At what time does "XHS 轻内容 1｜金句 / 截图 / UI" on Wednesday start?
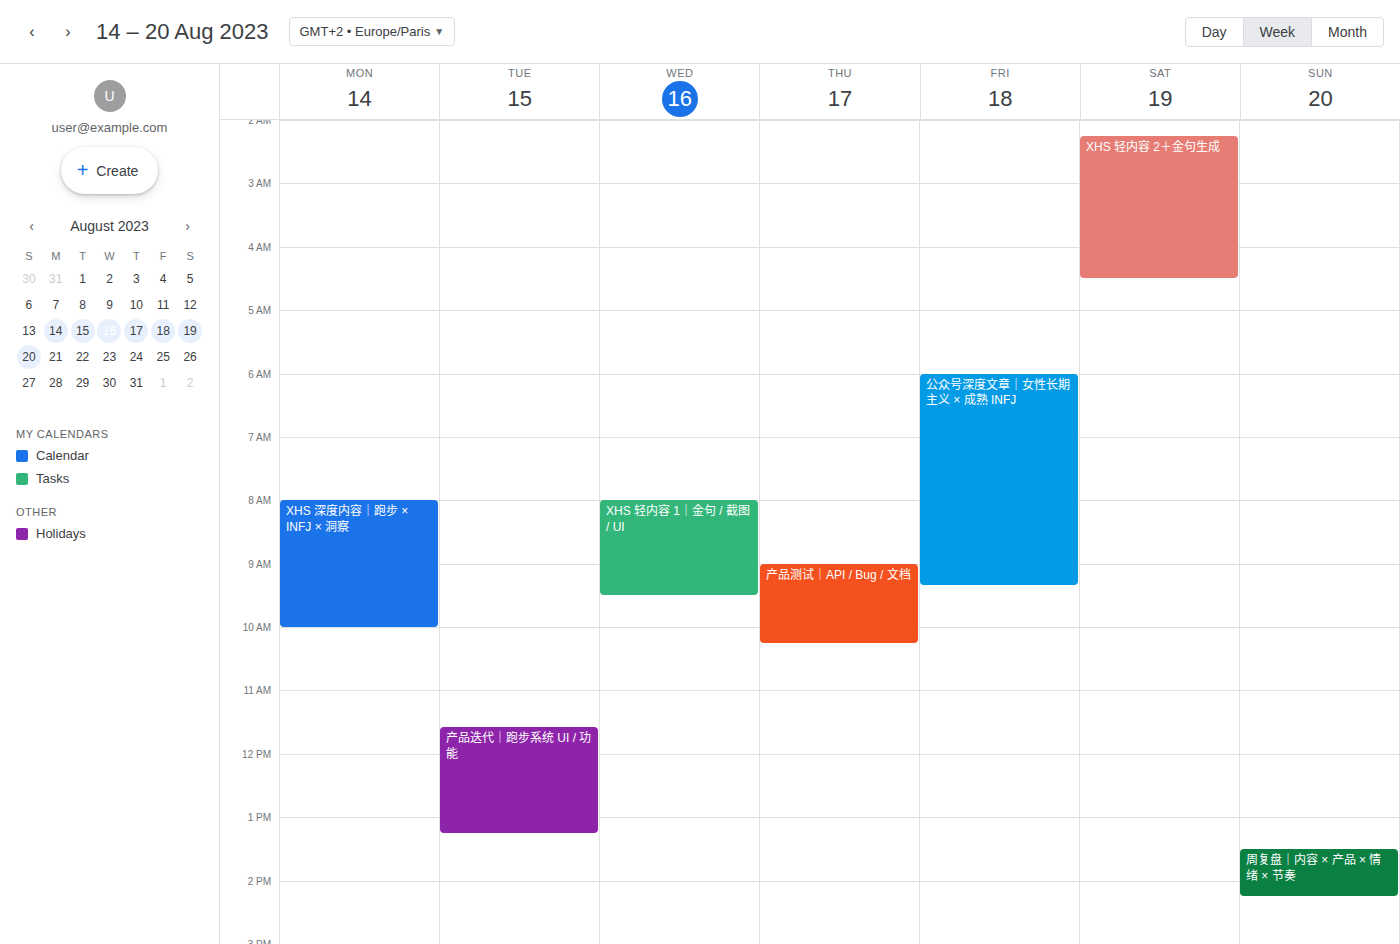
08:00